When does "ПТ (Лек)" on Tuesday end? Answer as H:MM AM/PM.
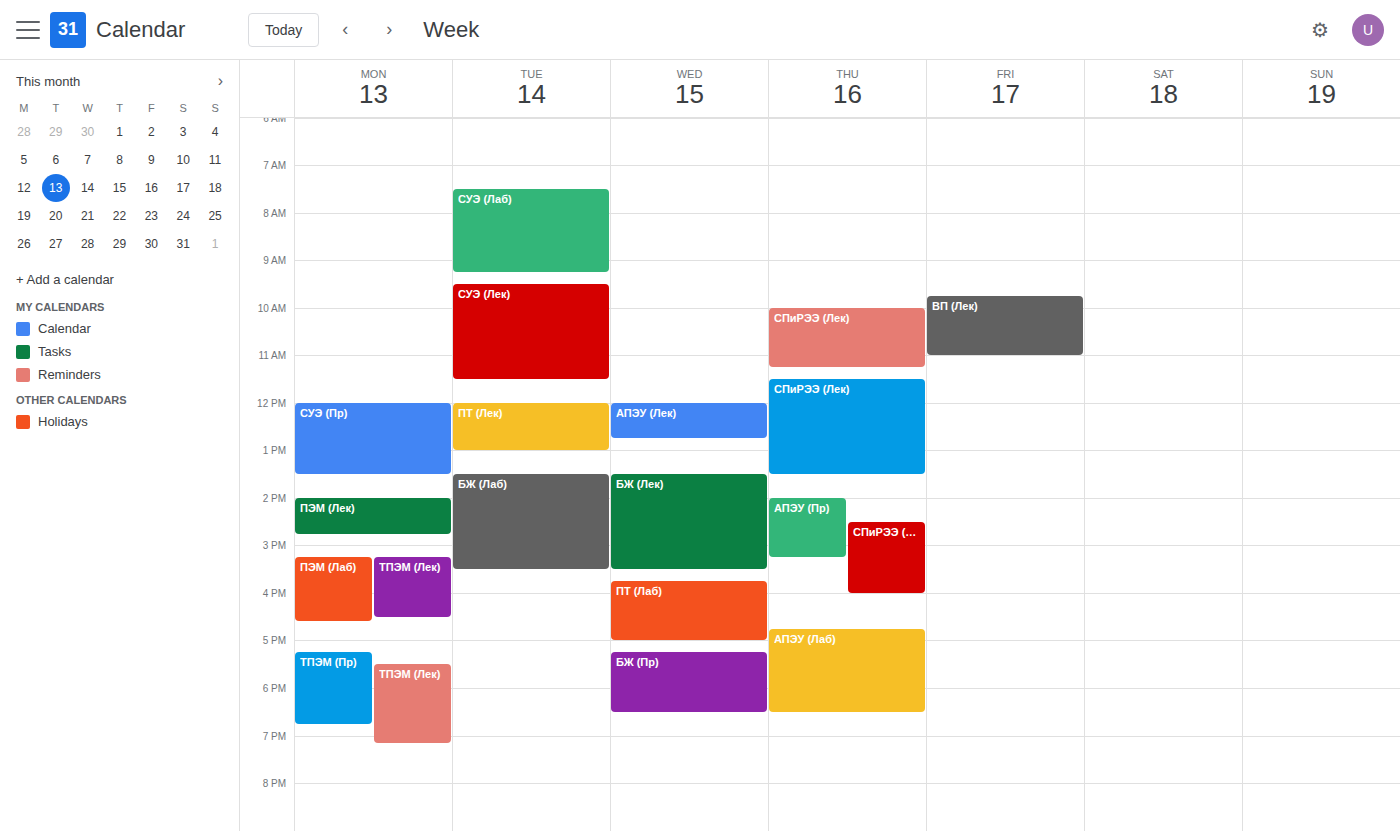
1:00 PM